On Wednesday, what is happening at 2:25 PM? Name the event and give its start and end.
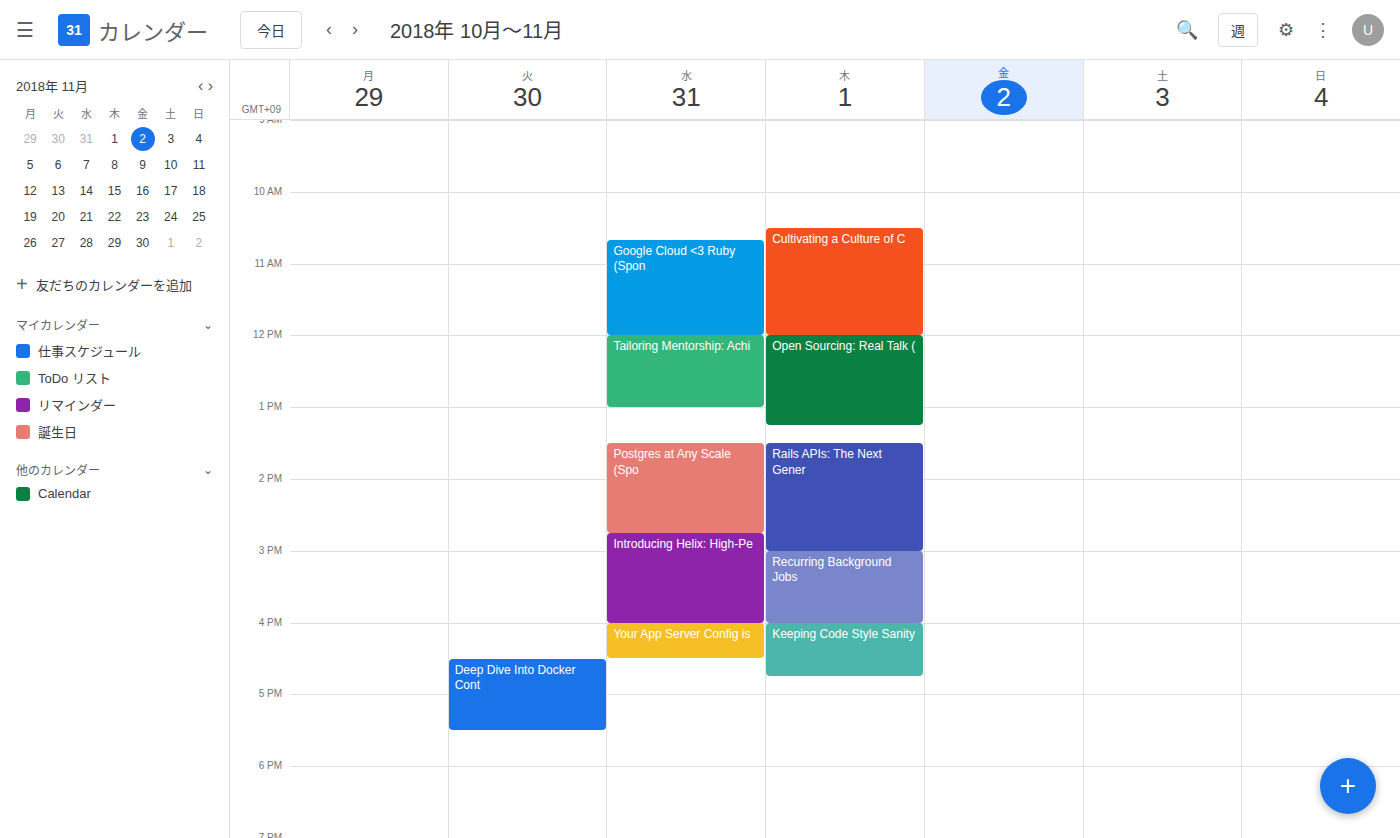
"Postgres at Any Scale (Spo", 1:30 PM to 2:45 PM